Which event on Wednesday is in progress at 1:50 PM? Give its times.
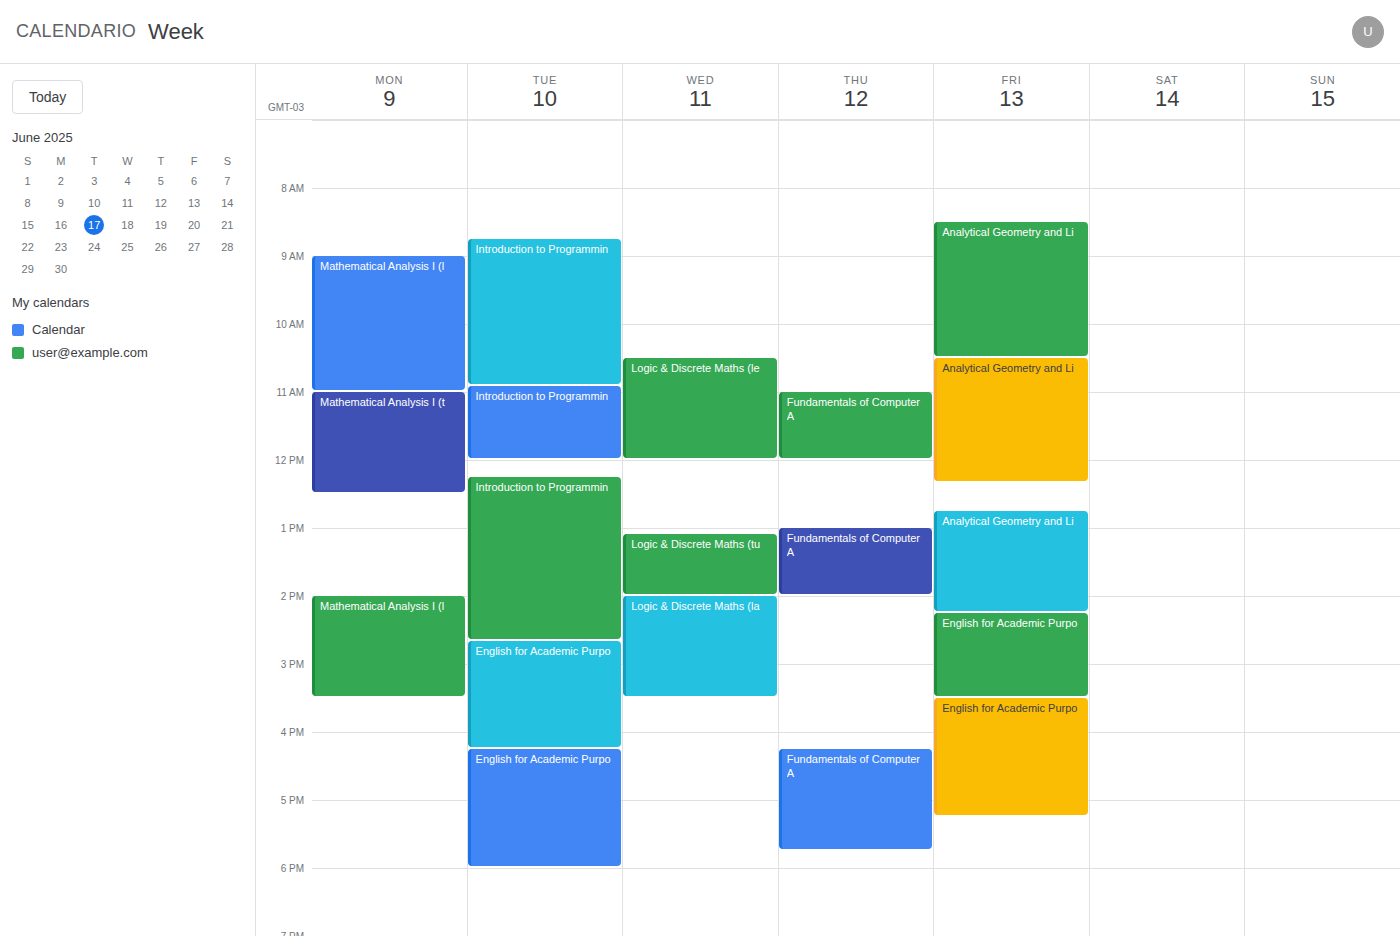
"Logic & Discrete Maths (tu", 1:05 PM to 2:00 PM